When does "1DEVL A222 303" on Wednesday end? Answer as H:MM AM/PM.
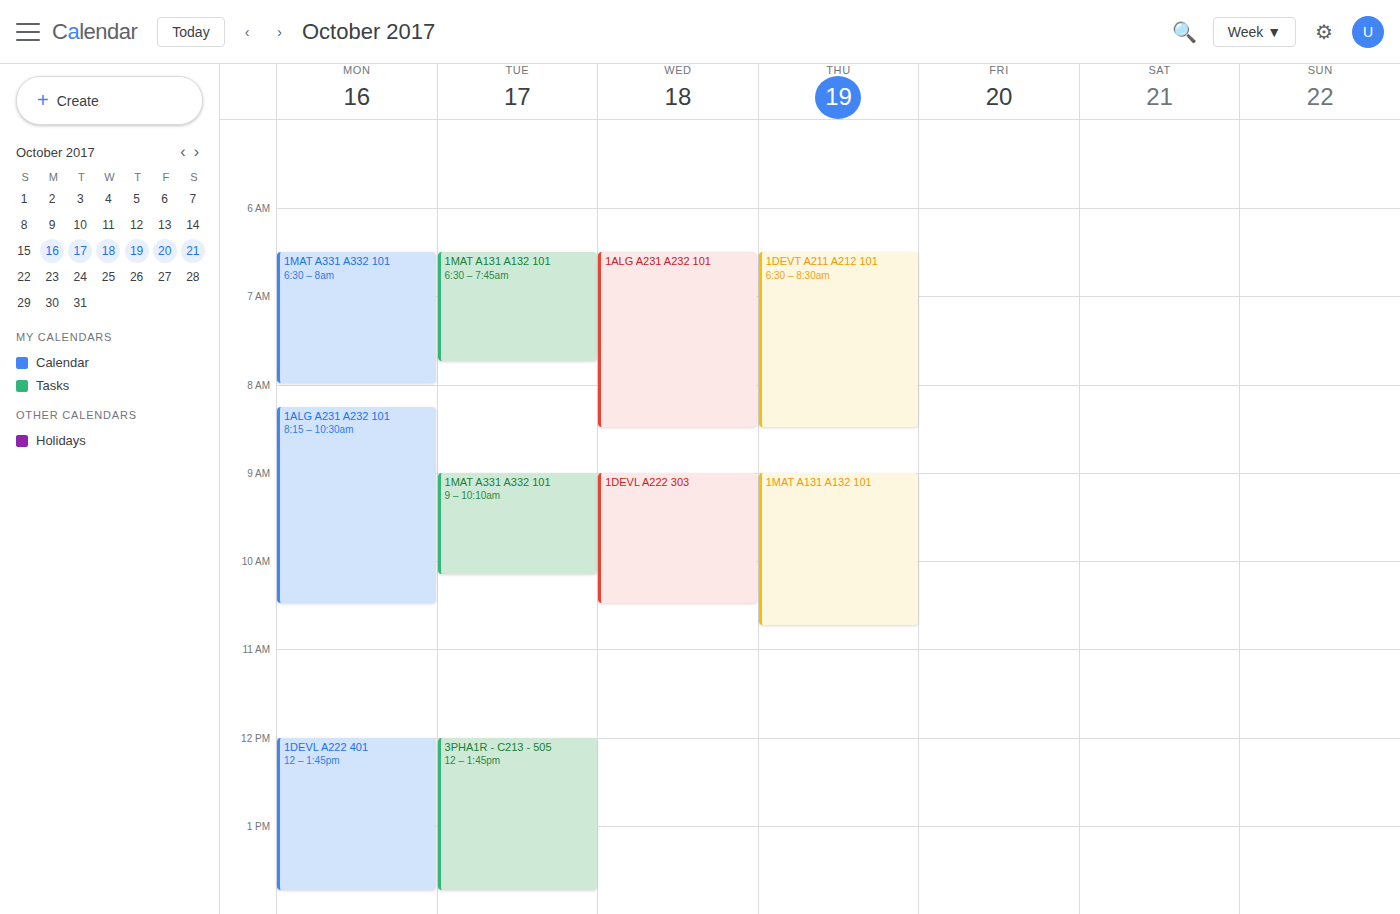
10:30 AM